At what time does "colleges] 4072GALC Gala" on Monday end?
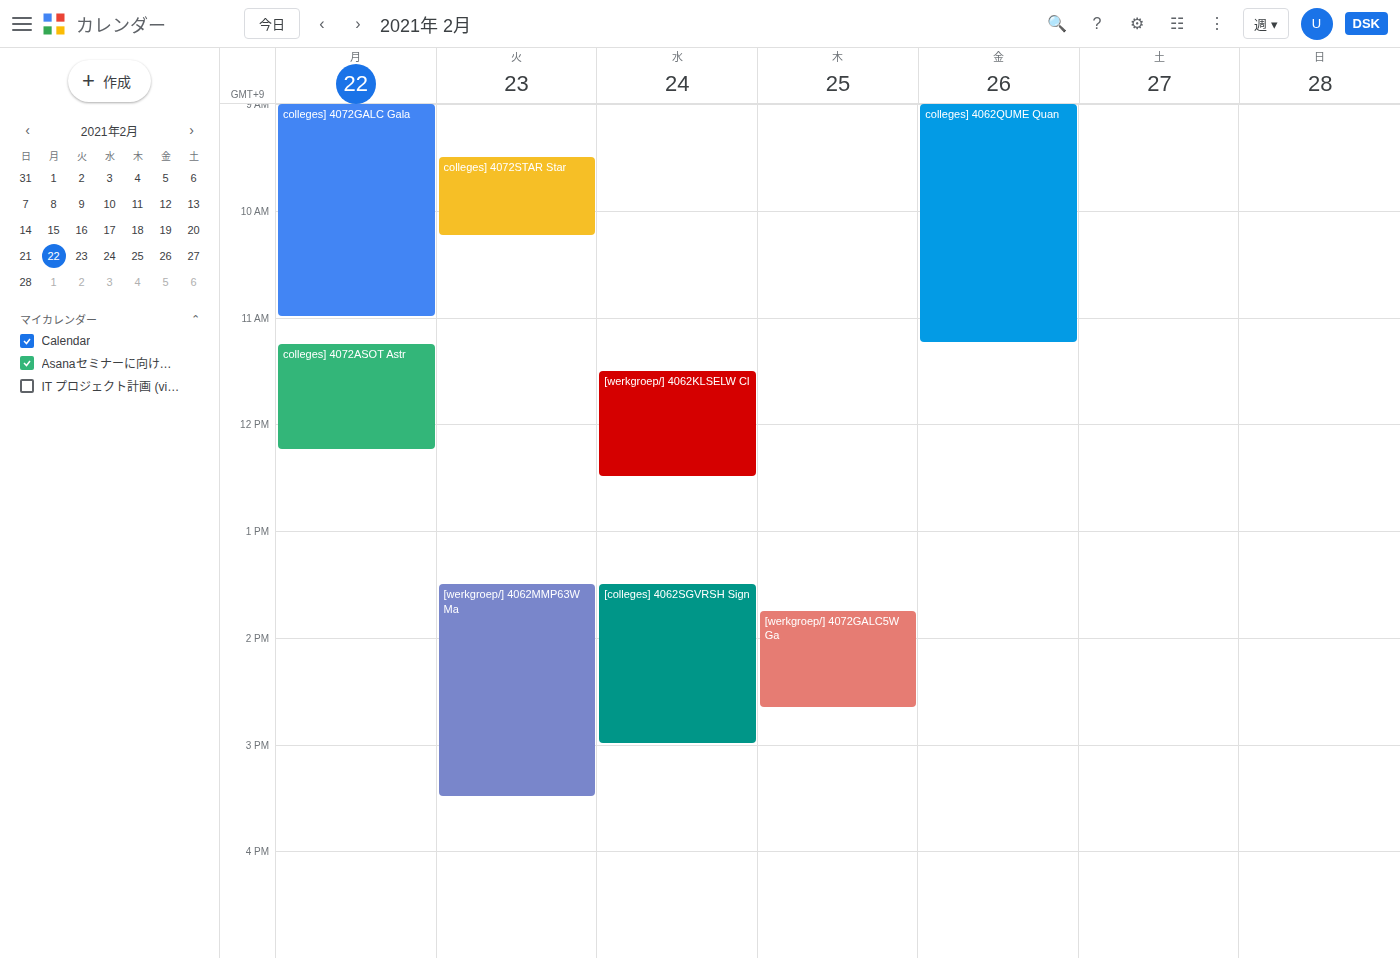
11:00 AM